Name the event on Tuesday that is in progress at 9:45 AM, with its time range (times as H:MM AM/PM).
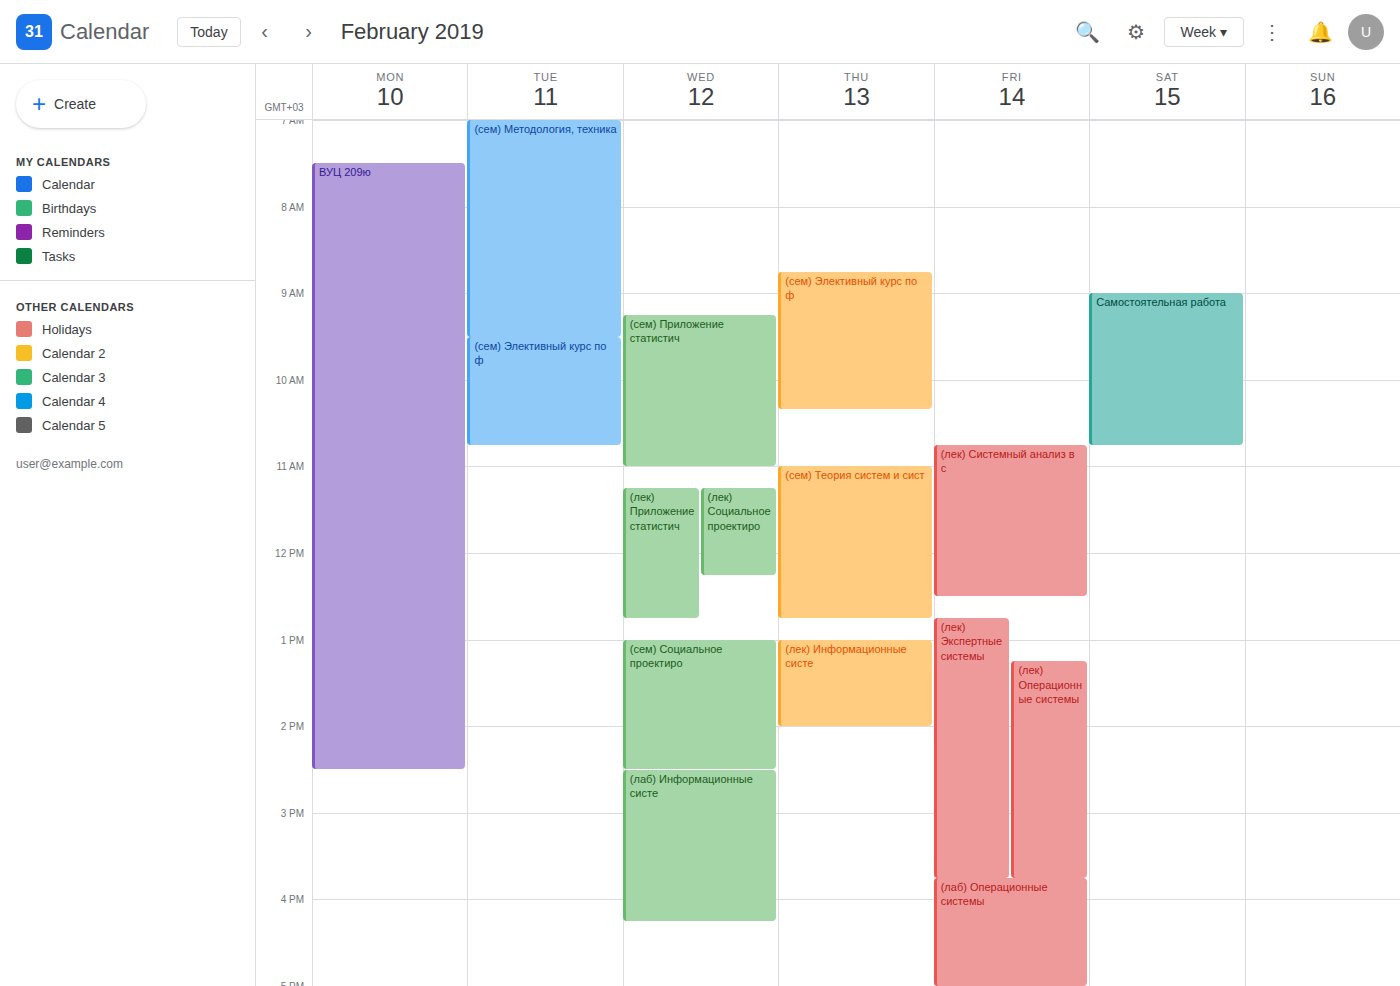
"(сем) Элективный курс по ф", 9:30 AM to 10:45 AM